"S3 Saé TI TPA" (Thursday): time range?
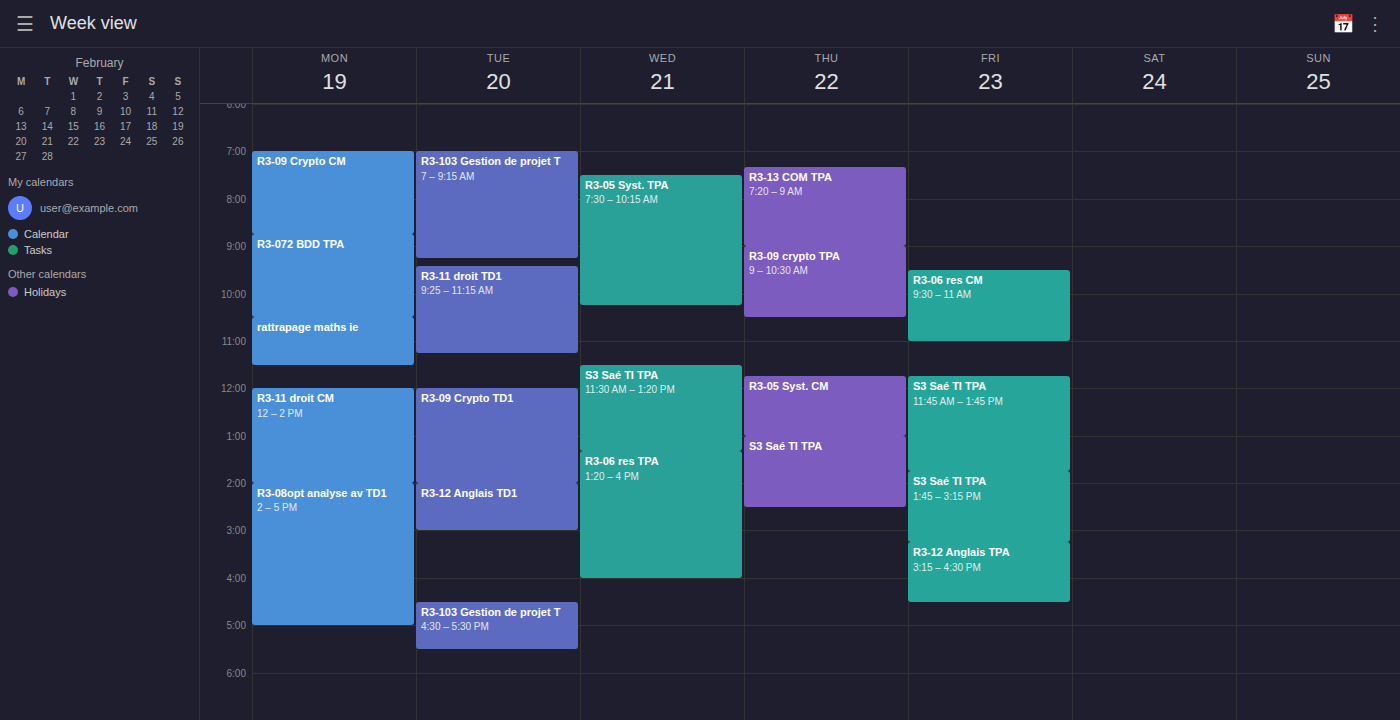
1:00 PM to 2:30 PM